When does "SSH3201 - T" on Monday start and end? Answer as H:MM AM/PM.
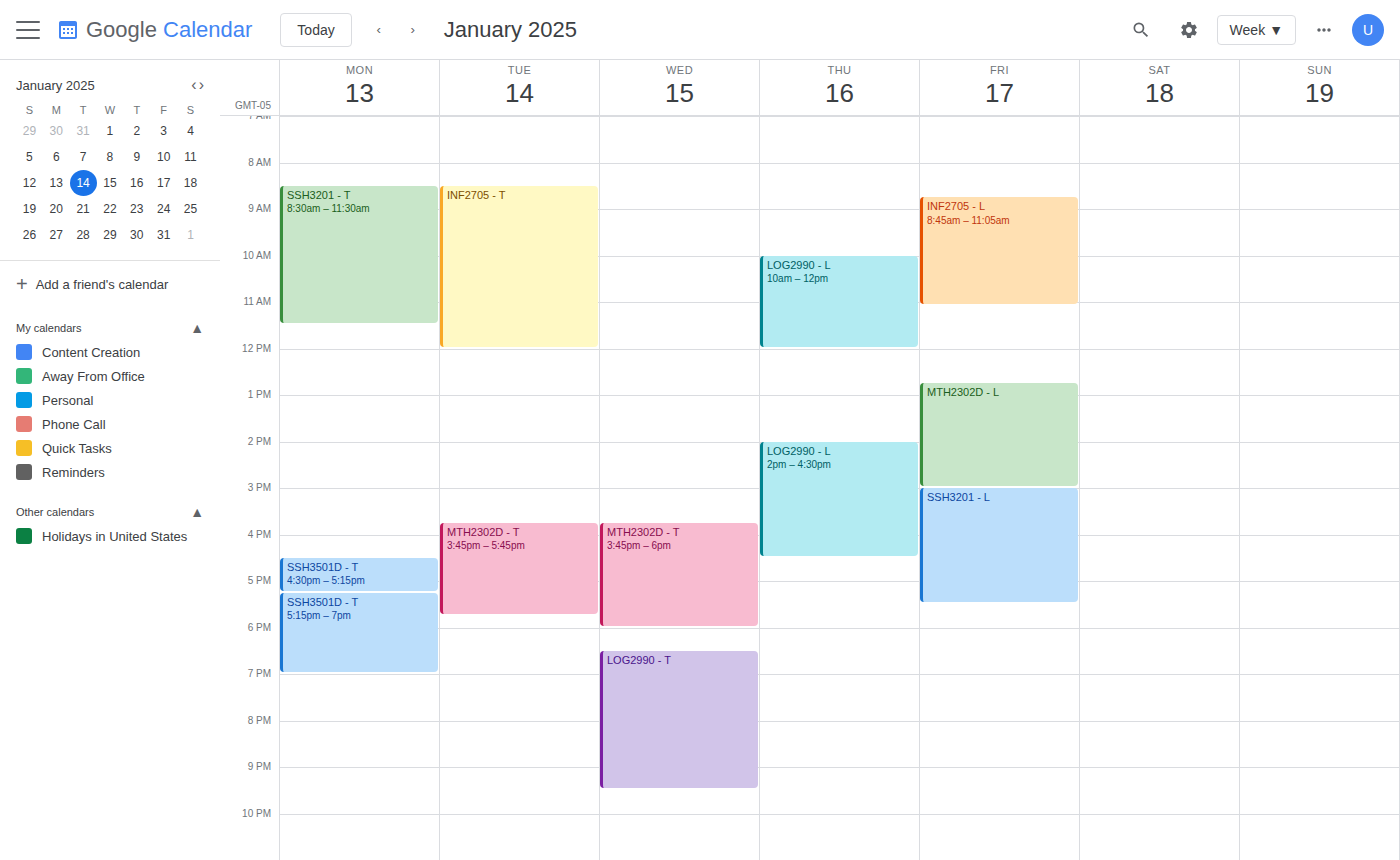
8:30 AM to 11:30 AM